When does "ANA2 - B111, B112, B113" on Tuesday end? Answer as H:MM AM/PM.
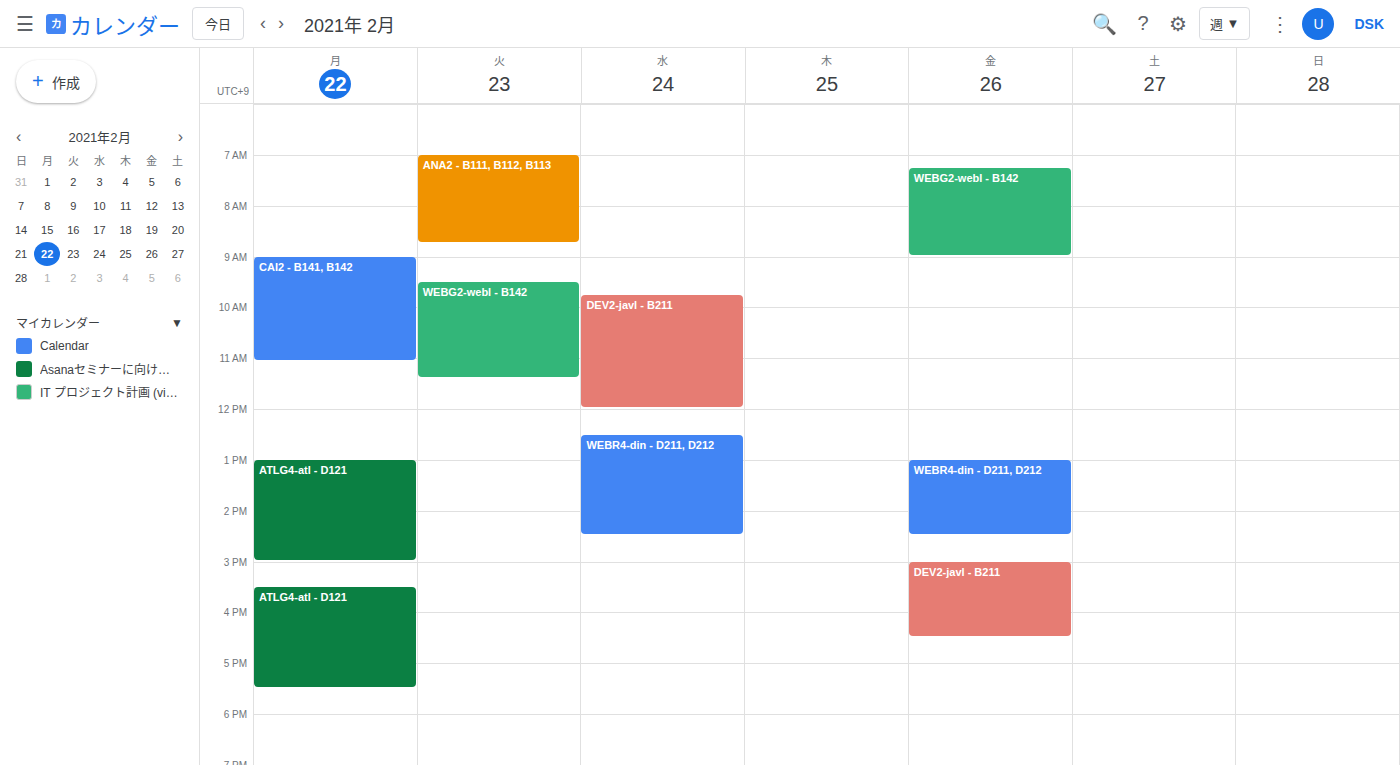
8:45 AM